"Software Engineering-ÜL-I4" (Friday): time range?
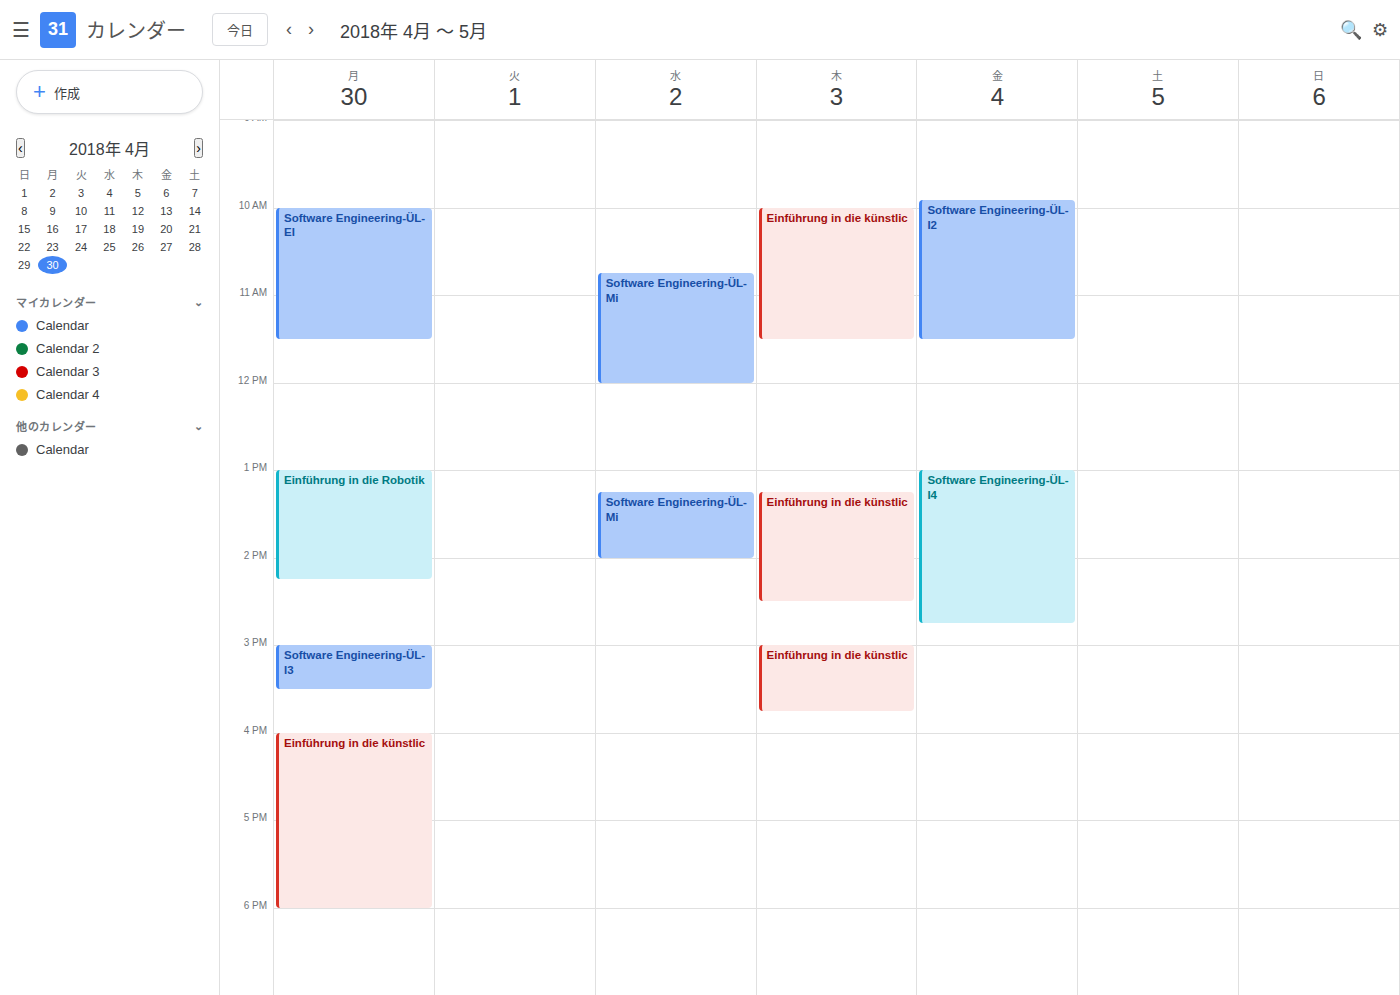
1:00 PM to 2:45 PM